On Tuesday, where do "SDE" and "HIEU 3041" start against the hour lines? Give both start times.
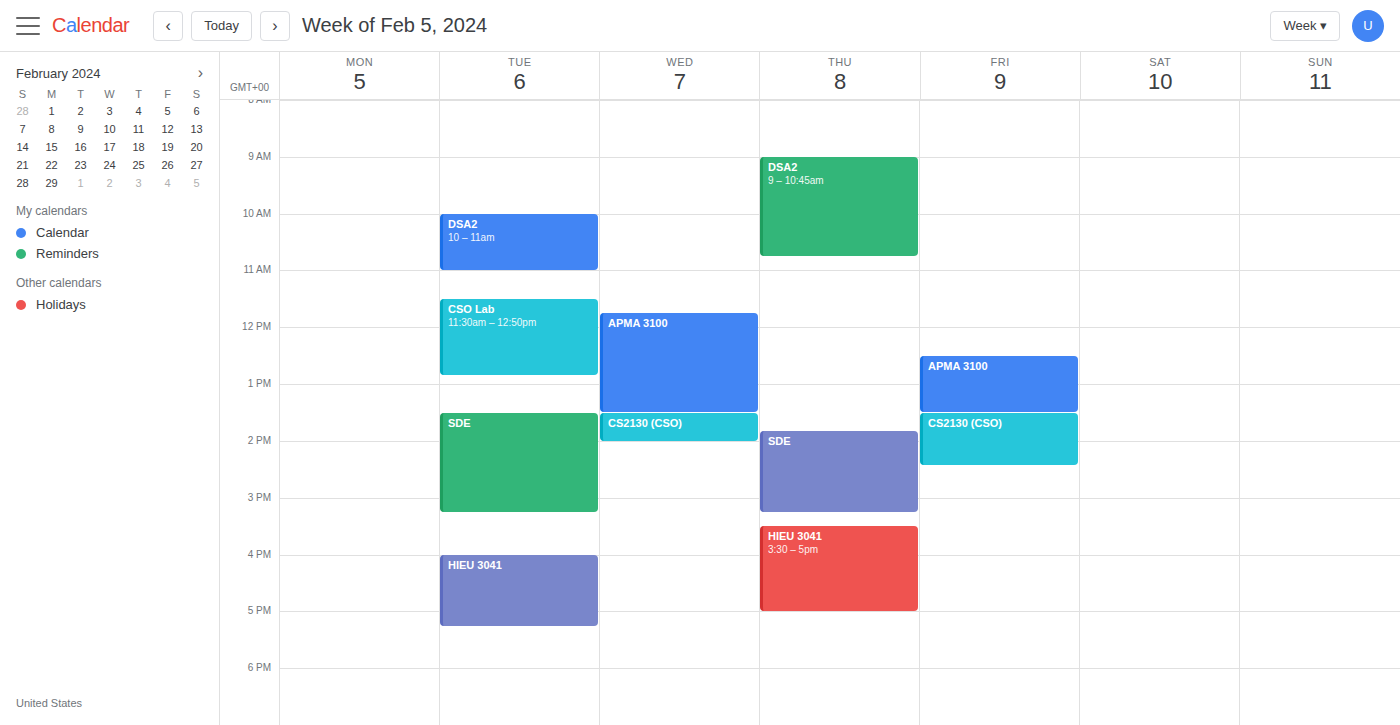
"SDE": 1:30 PM, halfway between the 1 PM and 2 PM lines. "HIEU 3041": 4:00 PM, exactly on the 4 PM line.